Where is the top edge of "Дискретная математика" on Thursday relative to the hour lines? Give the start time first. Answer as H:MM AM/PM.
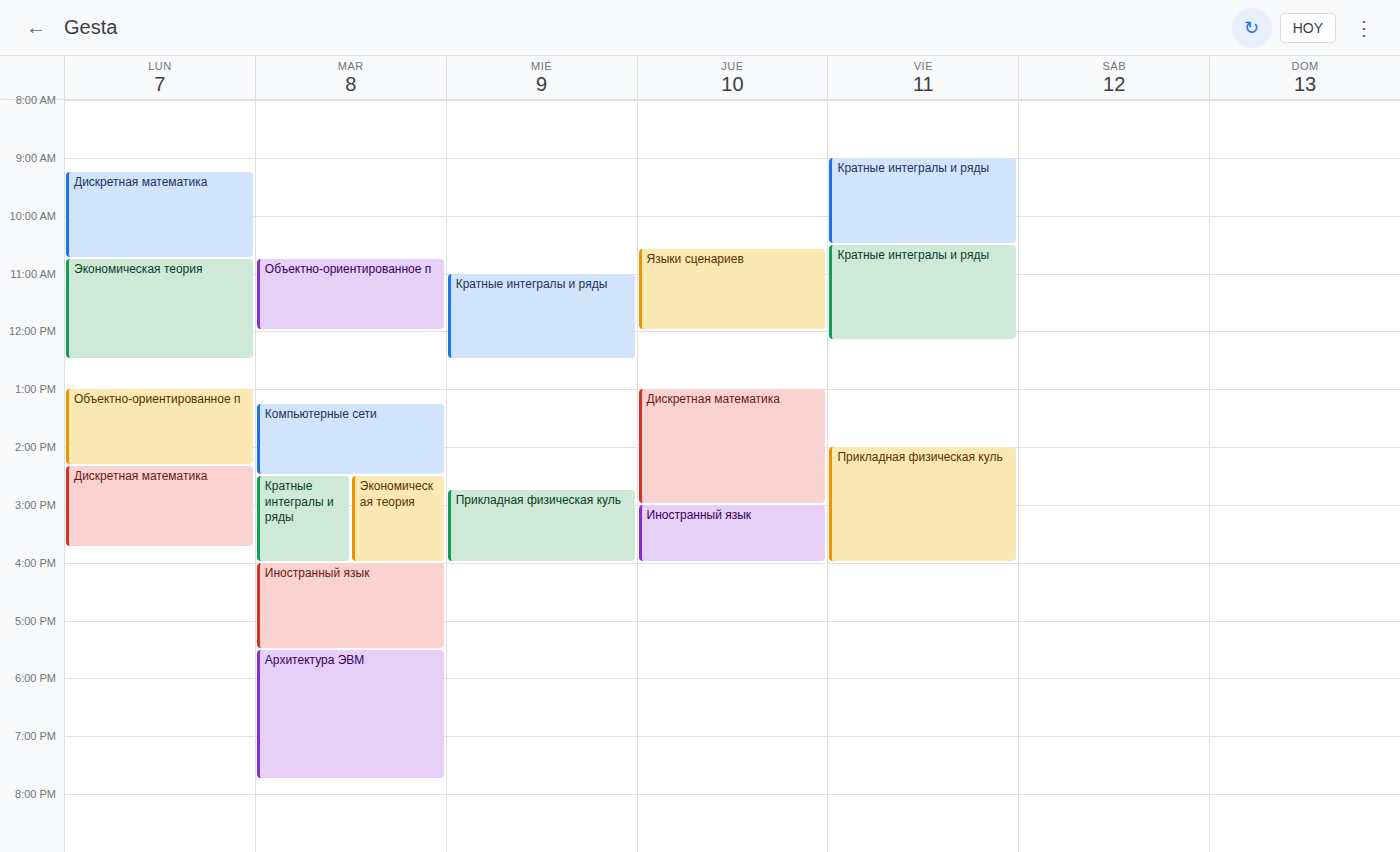
1:00 PM -- exactly on the 1 PM line.